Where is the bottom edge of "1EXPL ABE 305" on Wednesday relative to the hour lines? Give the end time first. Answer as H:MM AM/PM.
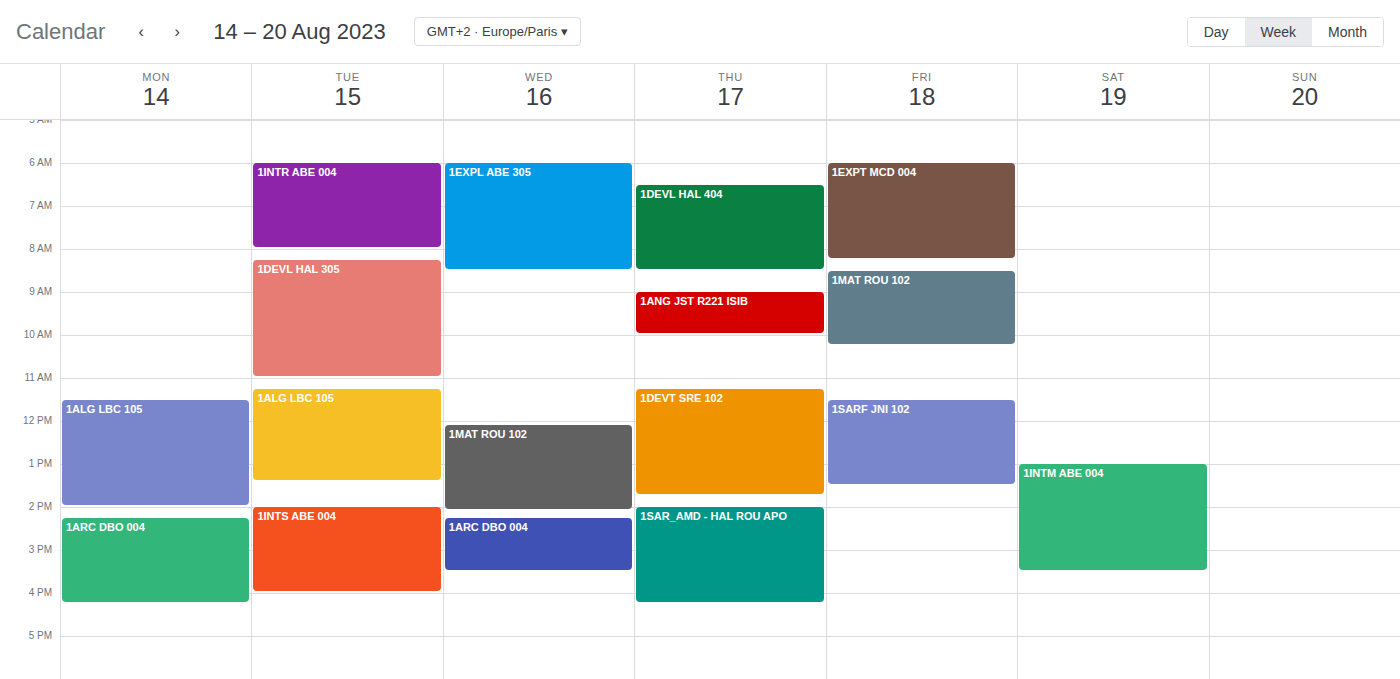
8:30 AM -- halfway between the 8 AM and 9 AM lines.